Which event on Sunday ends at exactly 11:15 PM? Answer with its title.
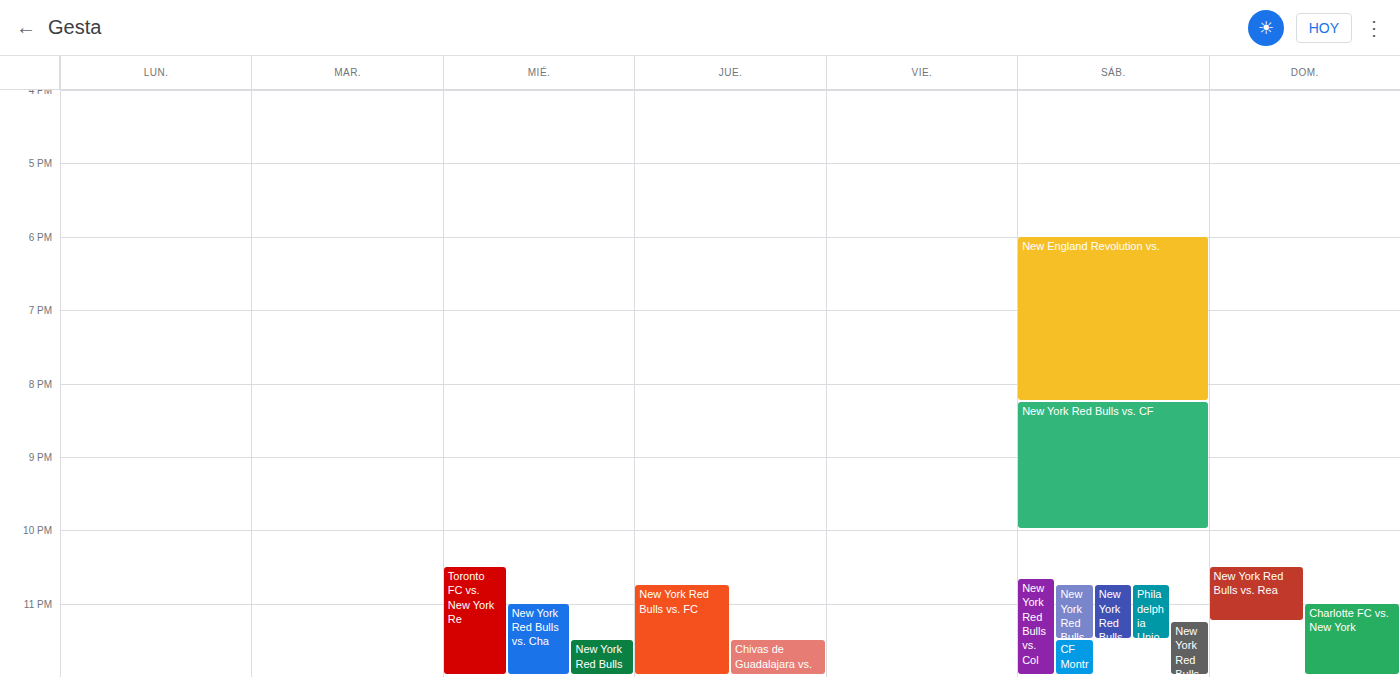
"New York Red Bulls vs. Rea"